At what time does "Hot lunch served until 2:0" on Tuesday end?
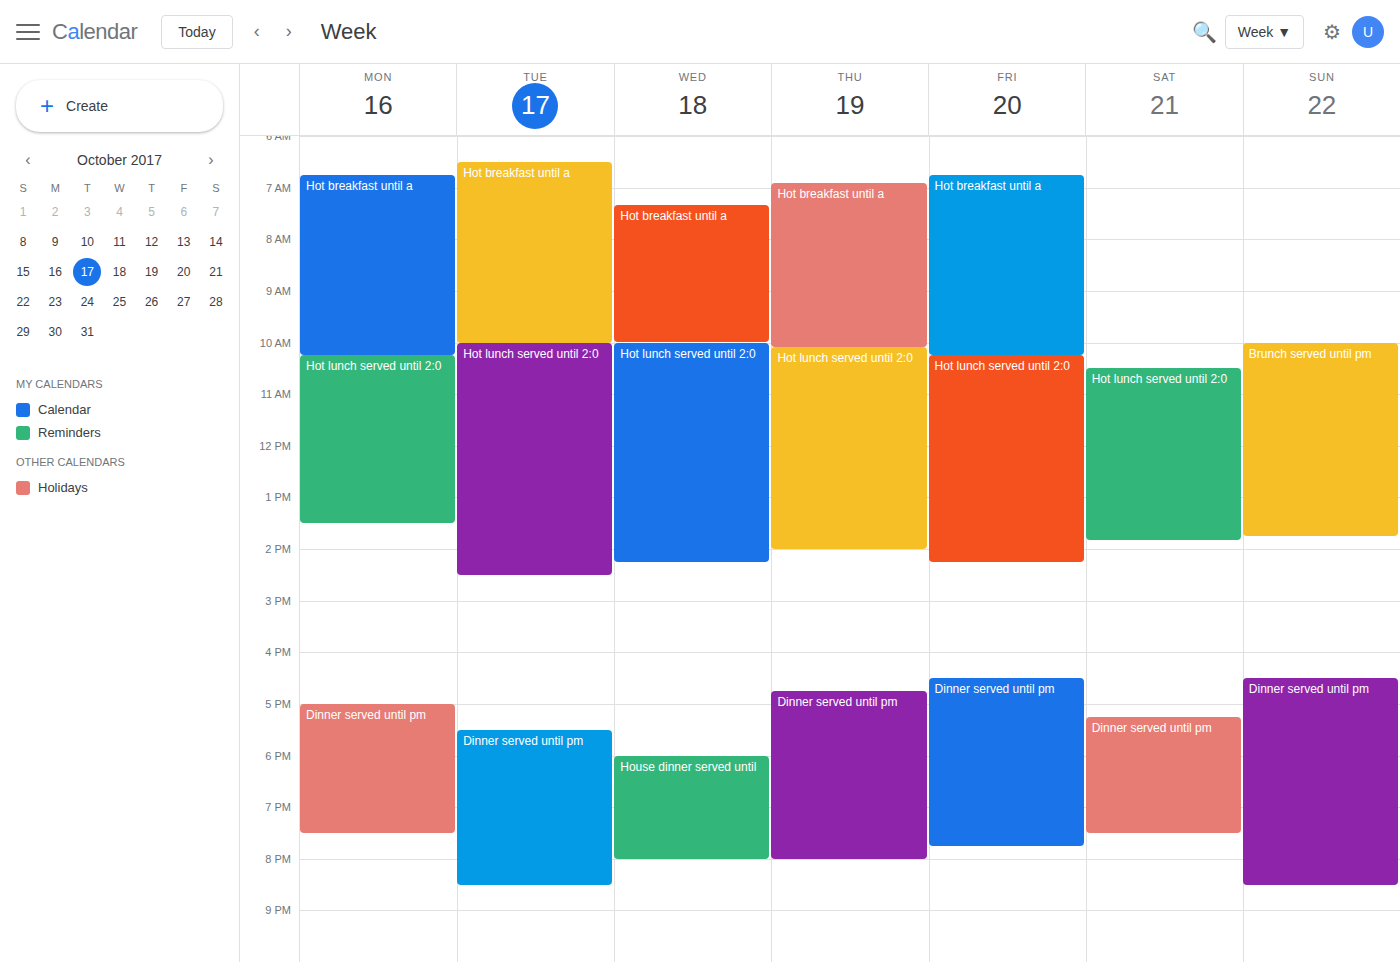
14:30